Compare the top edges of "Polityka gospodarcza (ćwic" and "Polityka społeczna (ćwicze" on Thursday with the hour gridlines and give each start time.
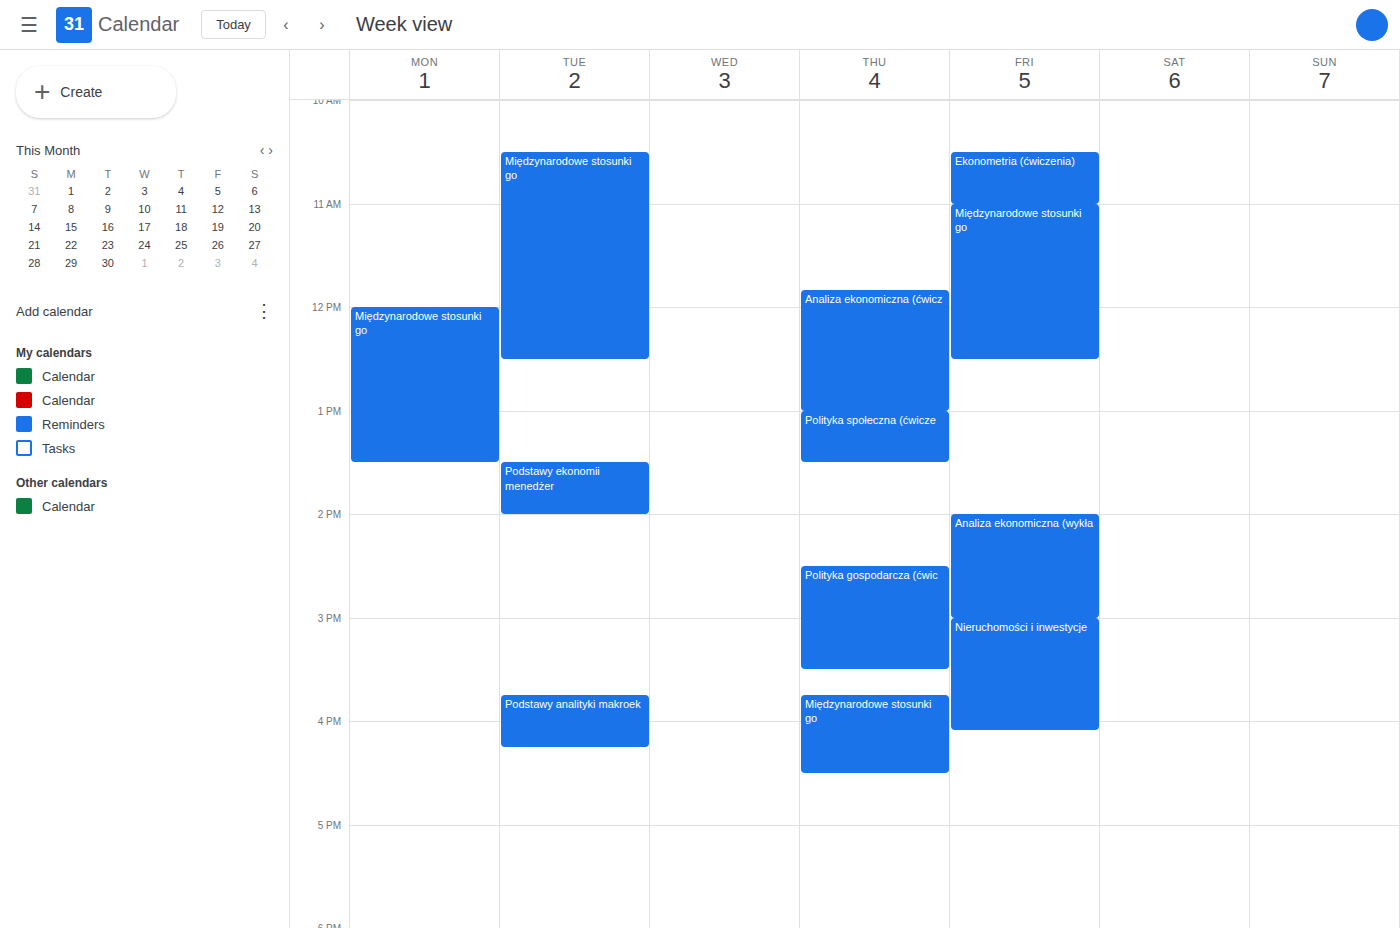
"Polityka gospodarcza (ćwic": 2:30 PM, halfway between the 2 PM and 3 PM lines. "Polityka społeczna (ćwicze": 1:00 PM, exactly on the 1 PM line.